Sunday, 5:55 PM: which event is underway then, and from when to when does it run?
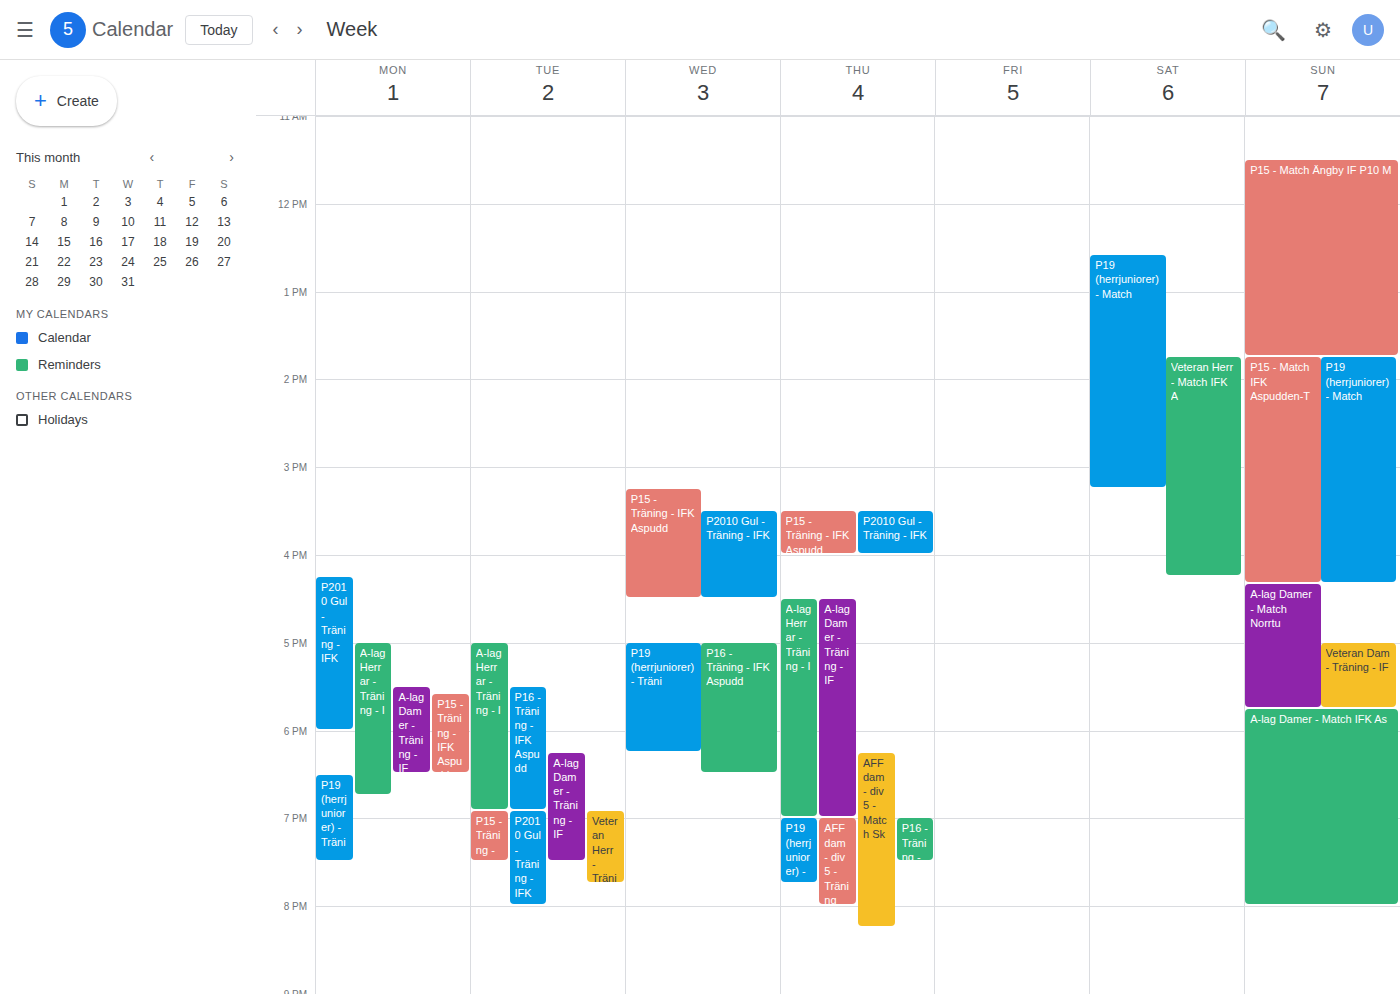
"A-lag Damer - Match IFK As", 5:45 PM to 8:00 PM